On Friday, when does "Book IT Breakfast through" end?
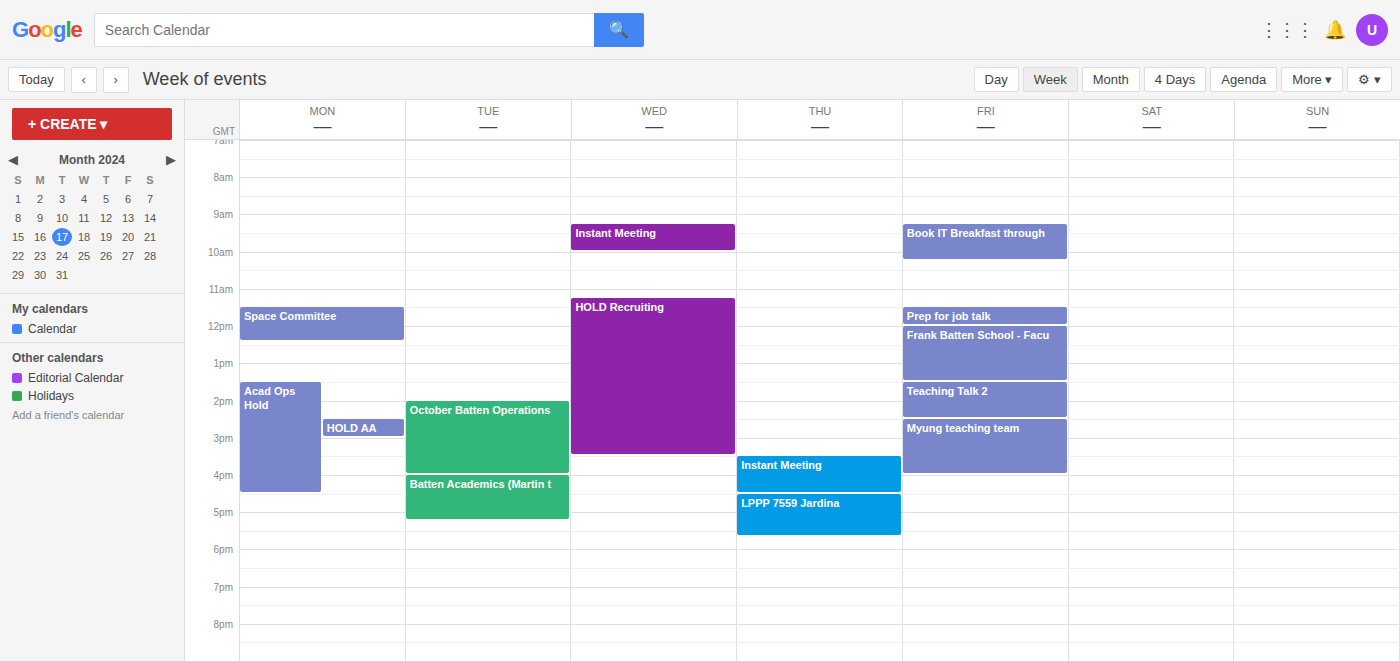
10:15 AM